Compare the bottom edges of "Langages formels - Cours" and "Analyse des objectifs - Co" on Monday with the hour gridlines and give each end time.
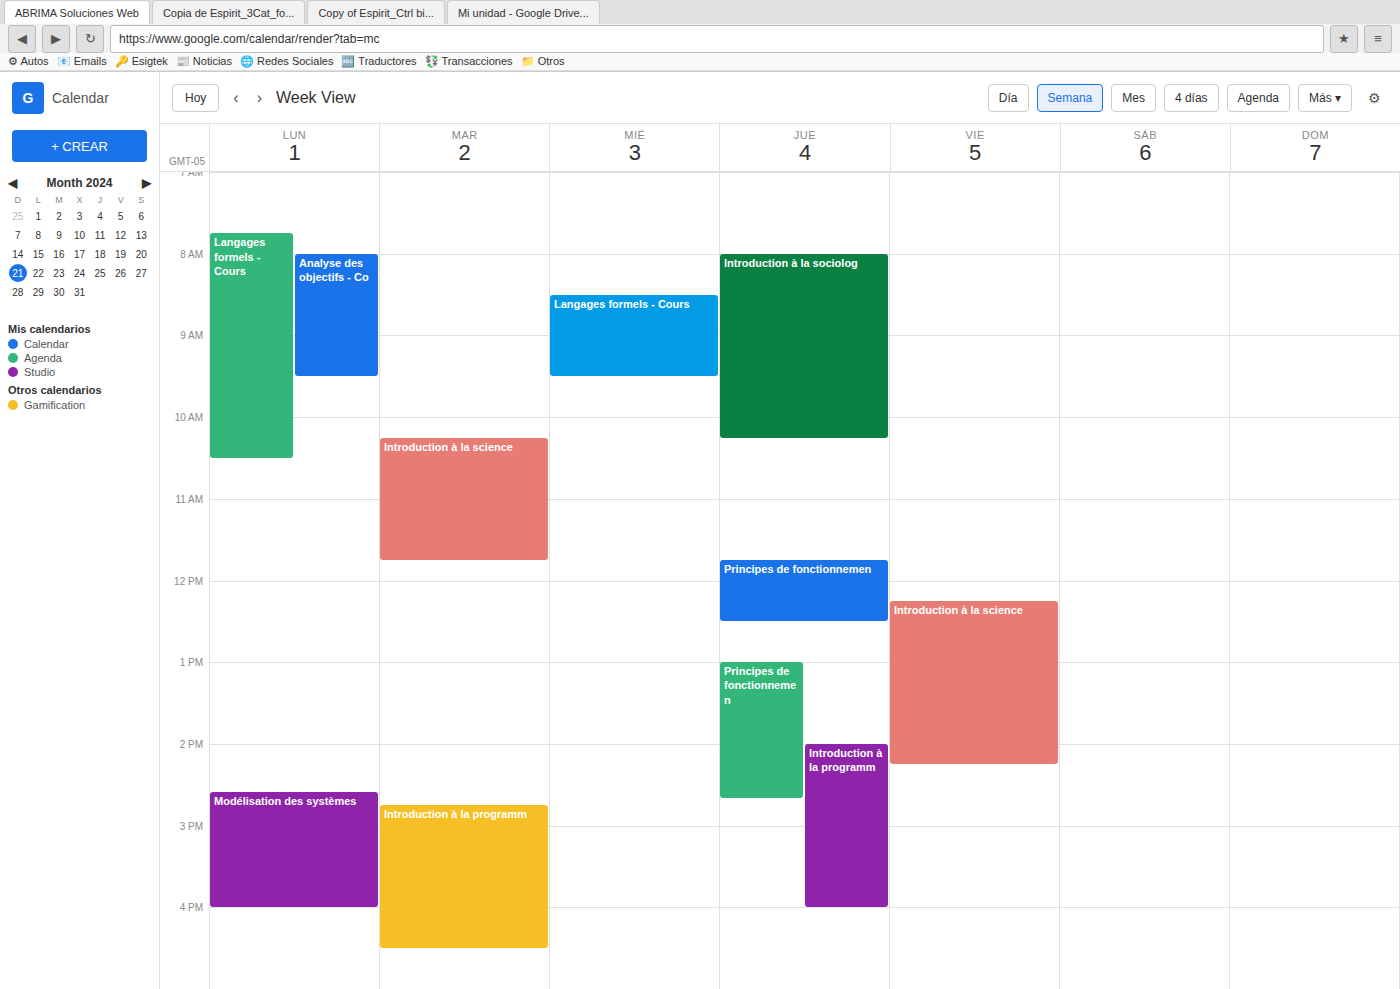
"Langages formels - Cours": 10:30 AM, halfway between the 10 AM and 11 AM lines. "Analyse des objectifs - Co": 9:30 AM, halfway between the 9 AM and 10 AM lines.